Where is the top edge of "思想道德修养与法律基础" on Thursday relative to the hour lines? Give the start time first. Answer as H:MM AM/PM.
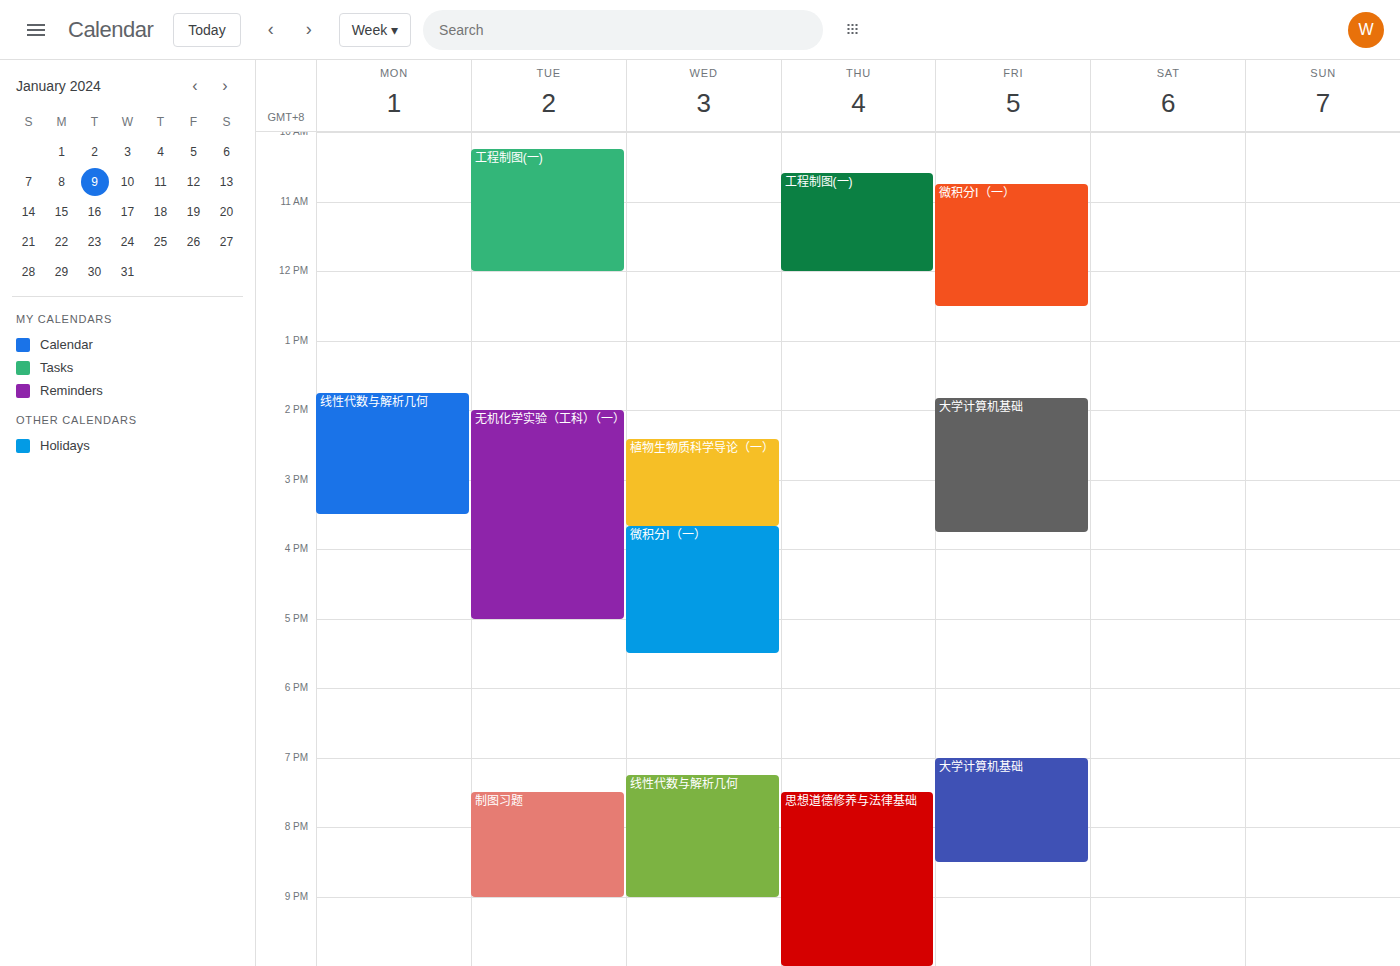
7:30 PM -- halfway between the 7 PM and 8 PM lines.